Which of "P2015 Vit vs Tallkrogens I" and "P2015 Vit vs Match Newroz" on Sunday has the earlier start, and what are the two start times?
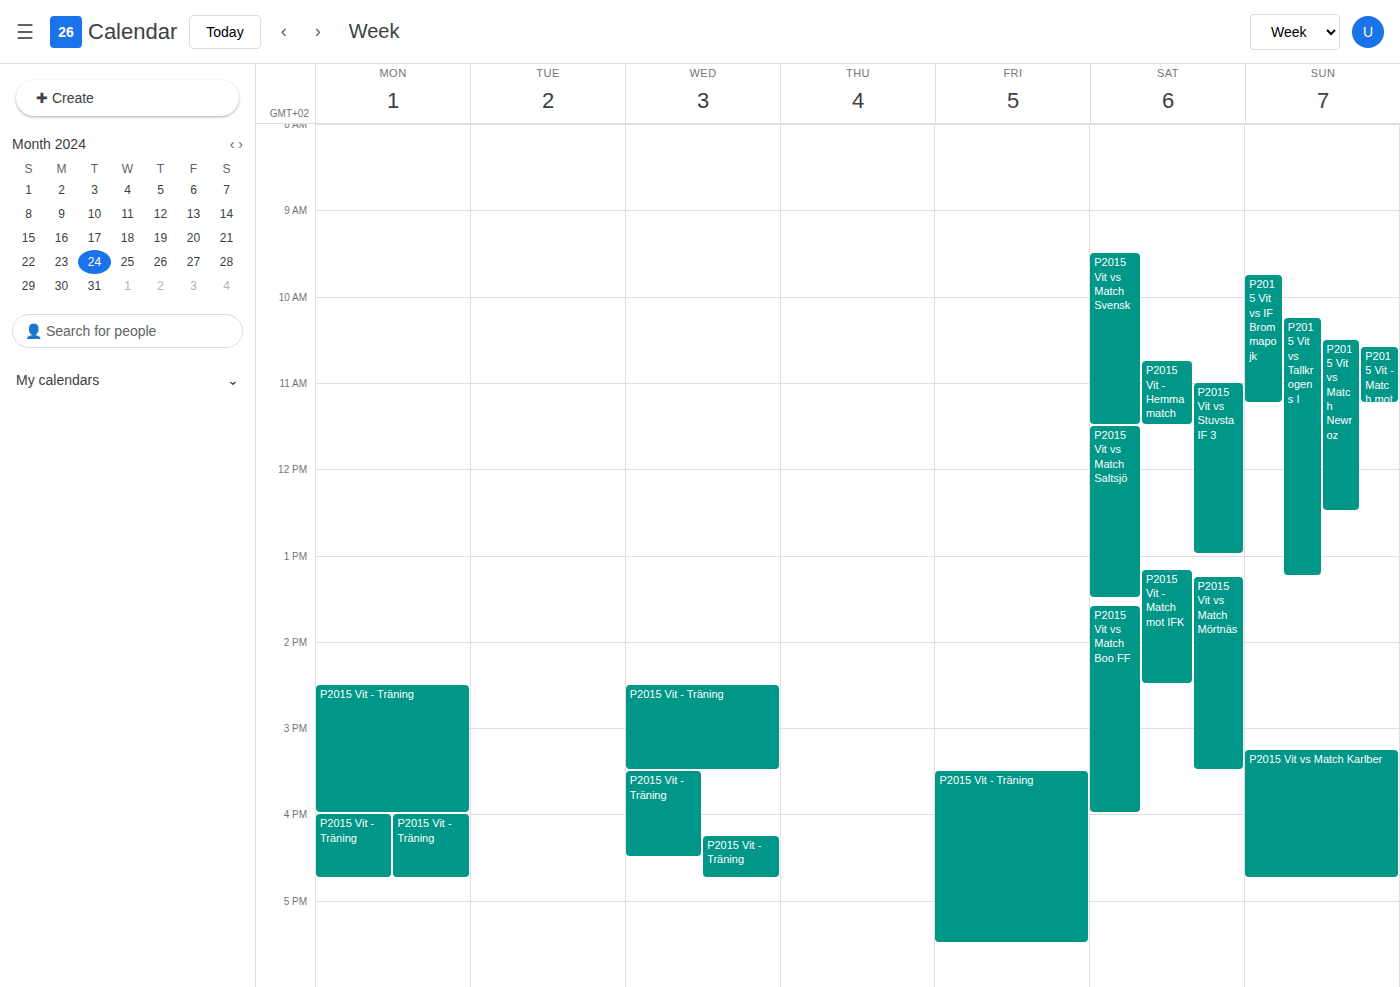
"P2015 Vit vs Tallkrogens I" 10:15 AM; "P2015 Vit vs Match Newroz" 10:30 AM.